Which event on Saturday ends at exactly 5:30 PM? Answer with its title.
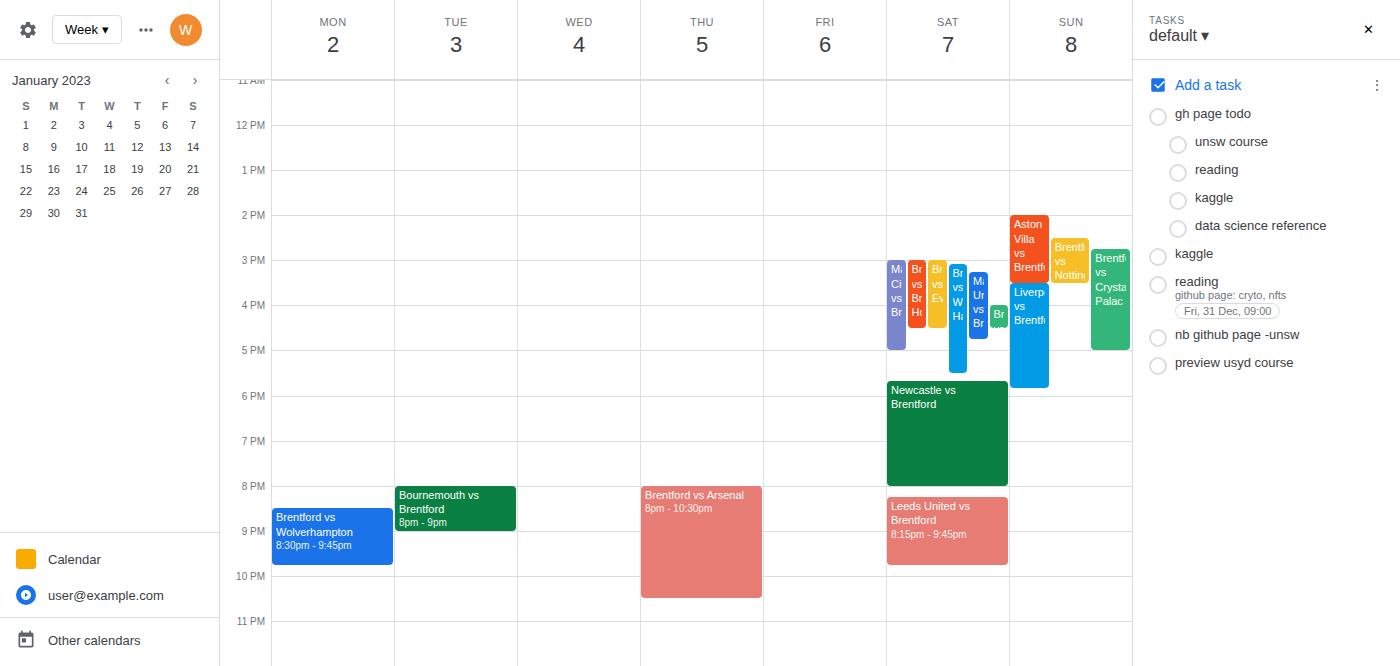
"Brentford vs West Ham"